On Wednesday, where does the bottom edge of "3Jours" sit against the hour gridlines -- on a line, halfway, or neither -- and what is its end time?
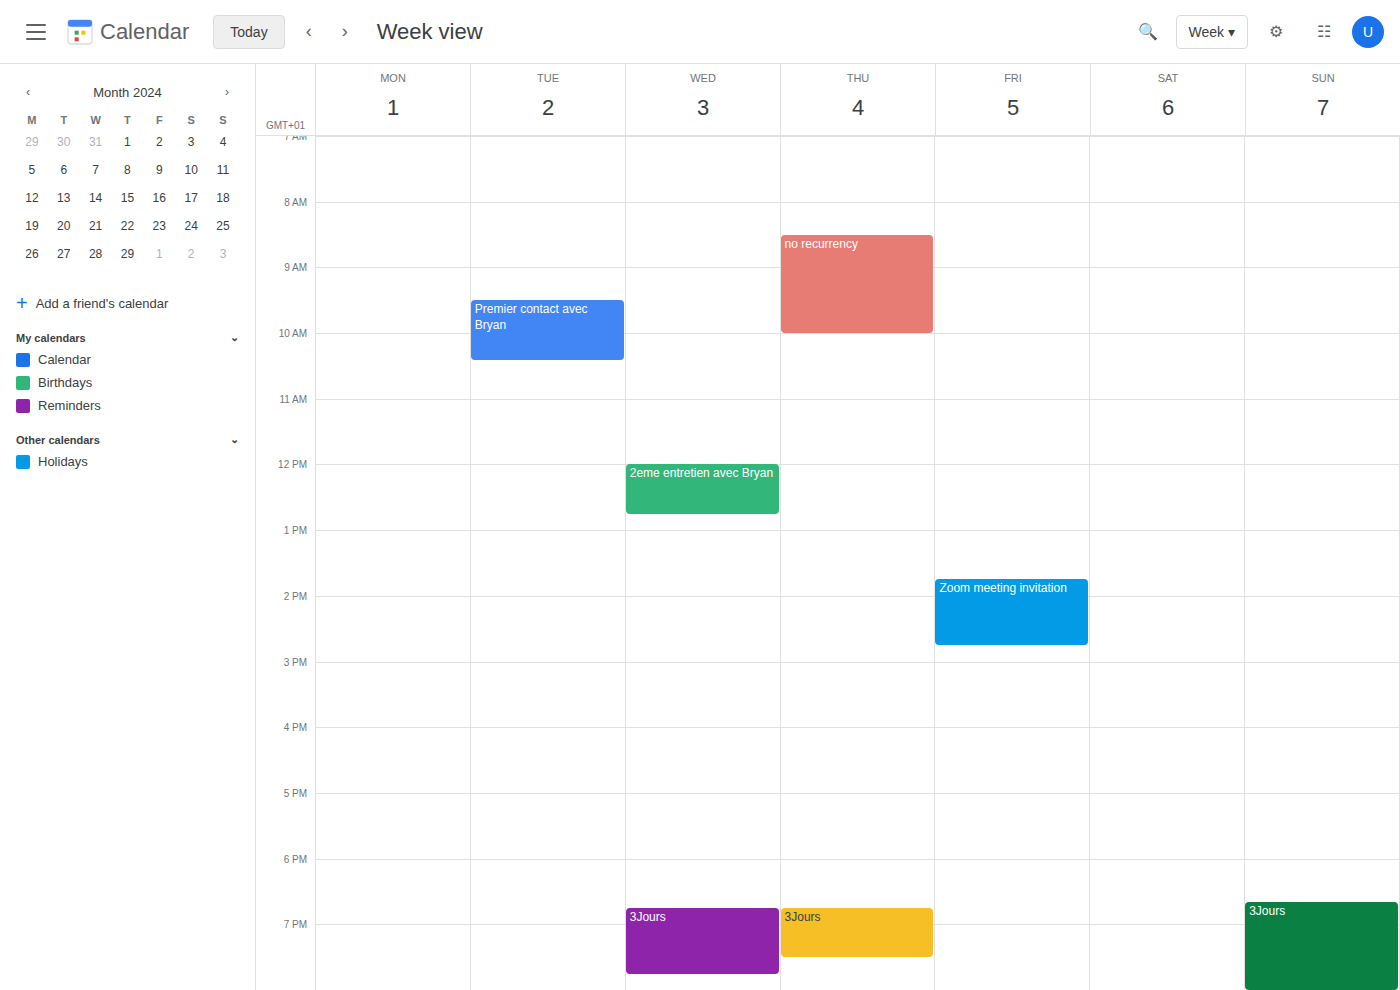
7:45 PM -- neither: three quarters of the way from the 7 PM line to the 8 PM line.